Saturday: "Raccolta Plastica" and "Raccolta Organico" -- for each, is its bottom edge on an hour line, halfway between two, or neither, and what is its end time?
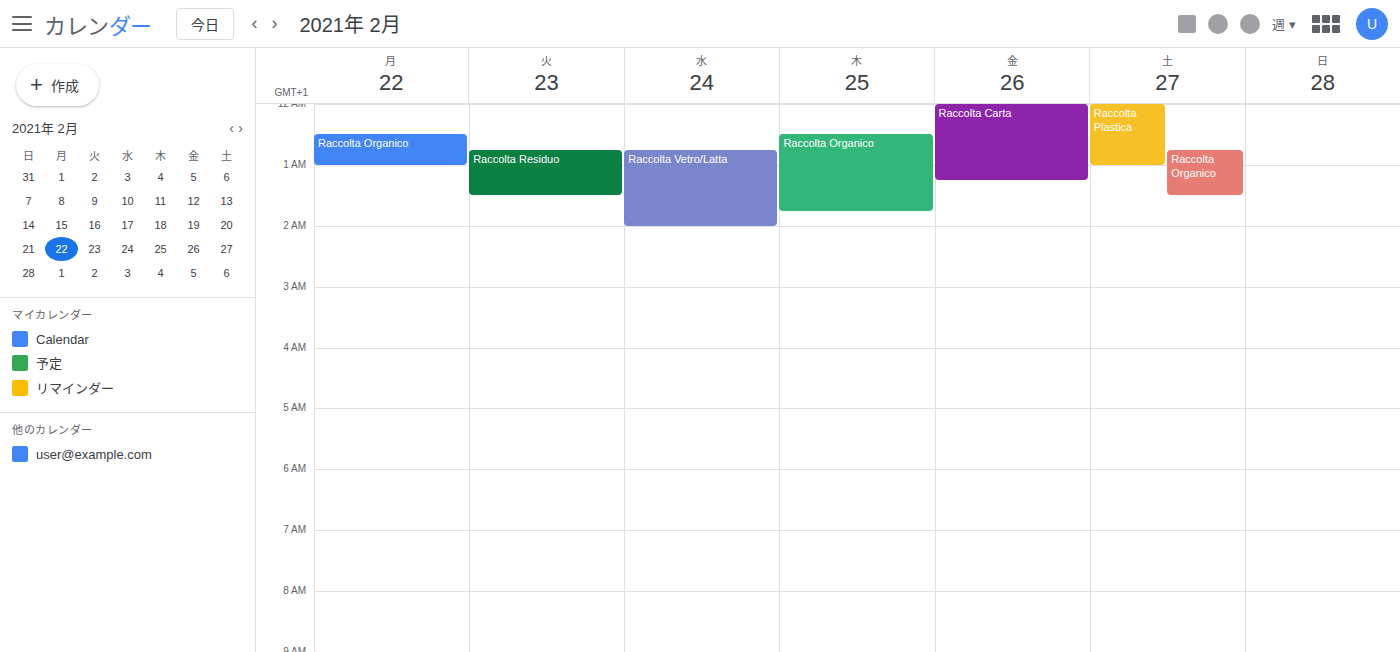
"Raccolta Plastica": 01:00, exactly on the 01:00 line. "Raccolta Organico": 01:30, halfway between the 01:00 and 02:00 lines.